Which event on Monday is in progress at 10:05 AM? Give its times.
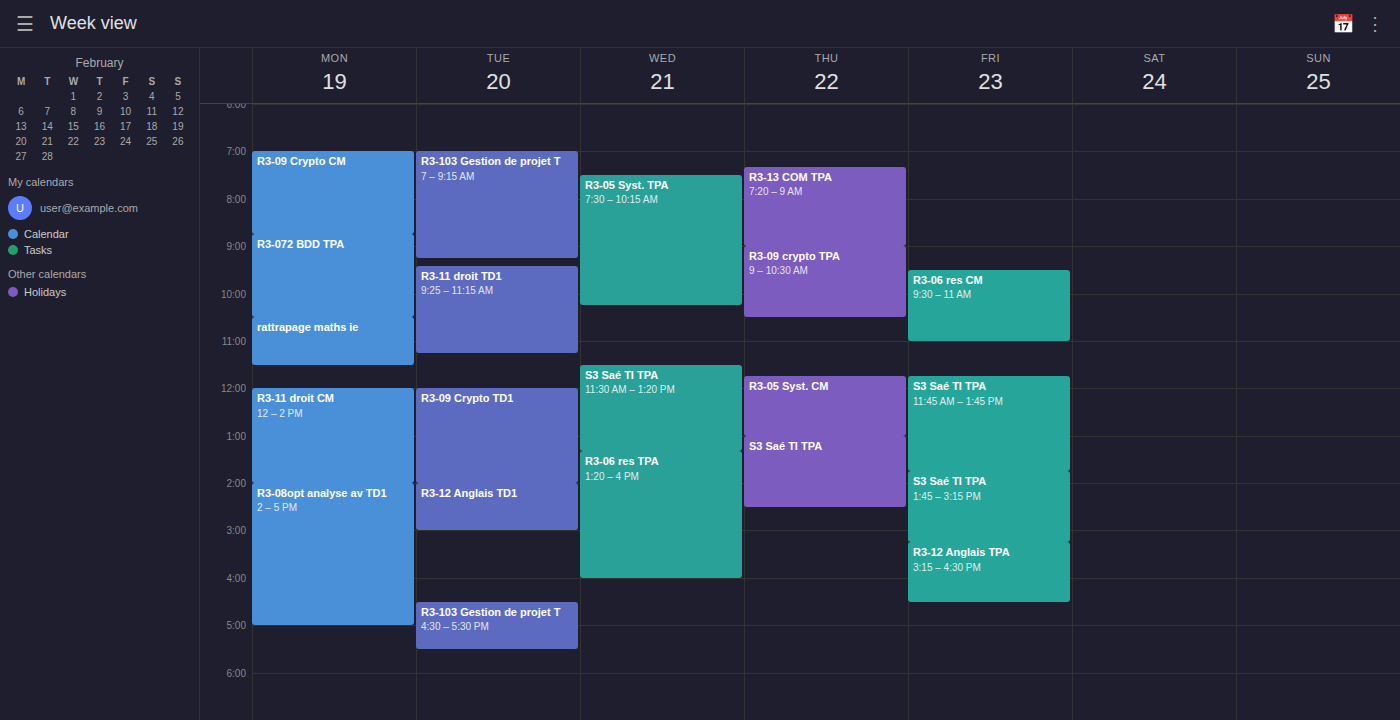
"R3-072 BDD TPA", 8:45 AM to 10:30 AM